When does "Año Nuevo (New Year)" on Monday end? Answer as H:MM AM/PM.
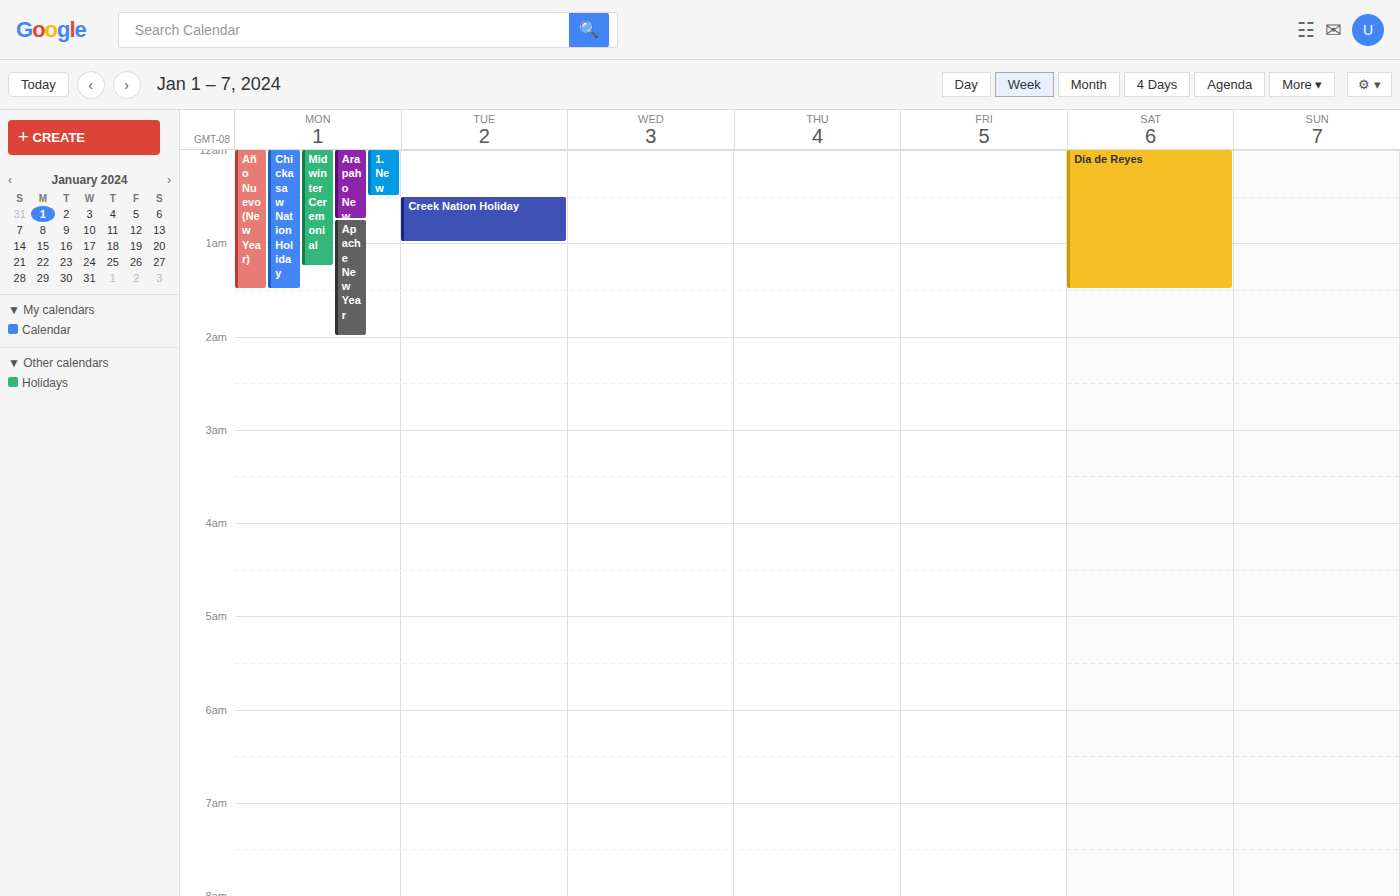
1:30 AM